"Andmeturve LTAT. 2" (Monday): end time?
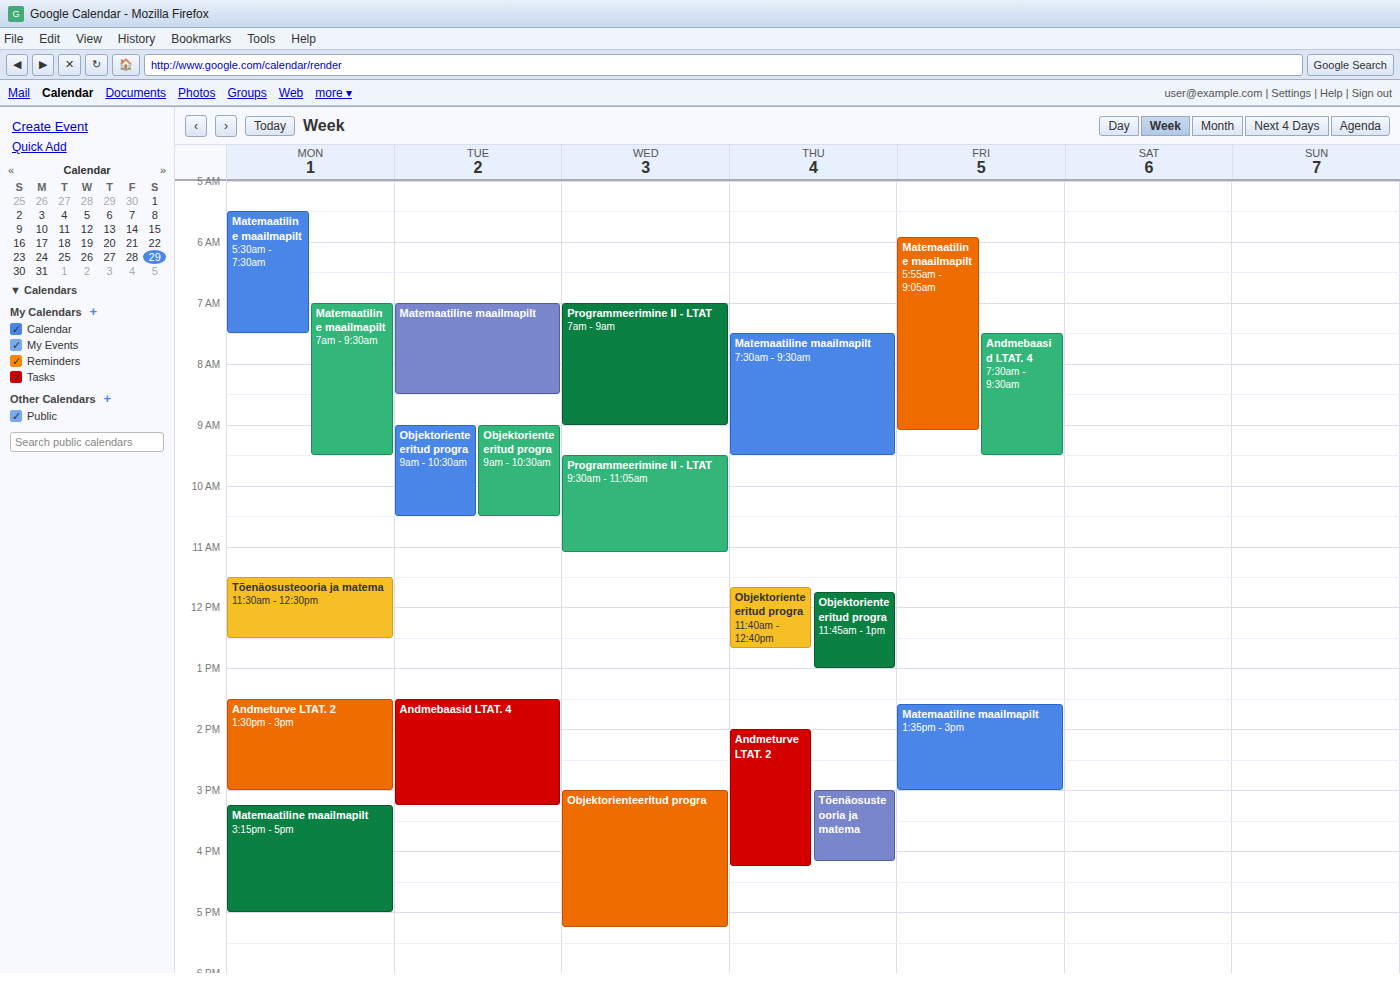
3:00 PM